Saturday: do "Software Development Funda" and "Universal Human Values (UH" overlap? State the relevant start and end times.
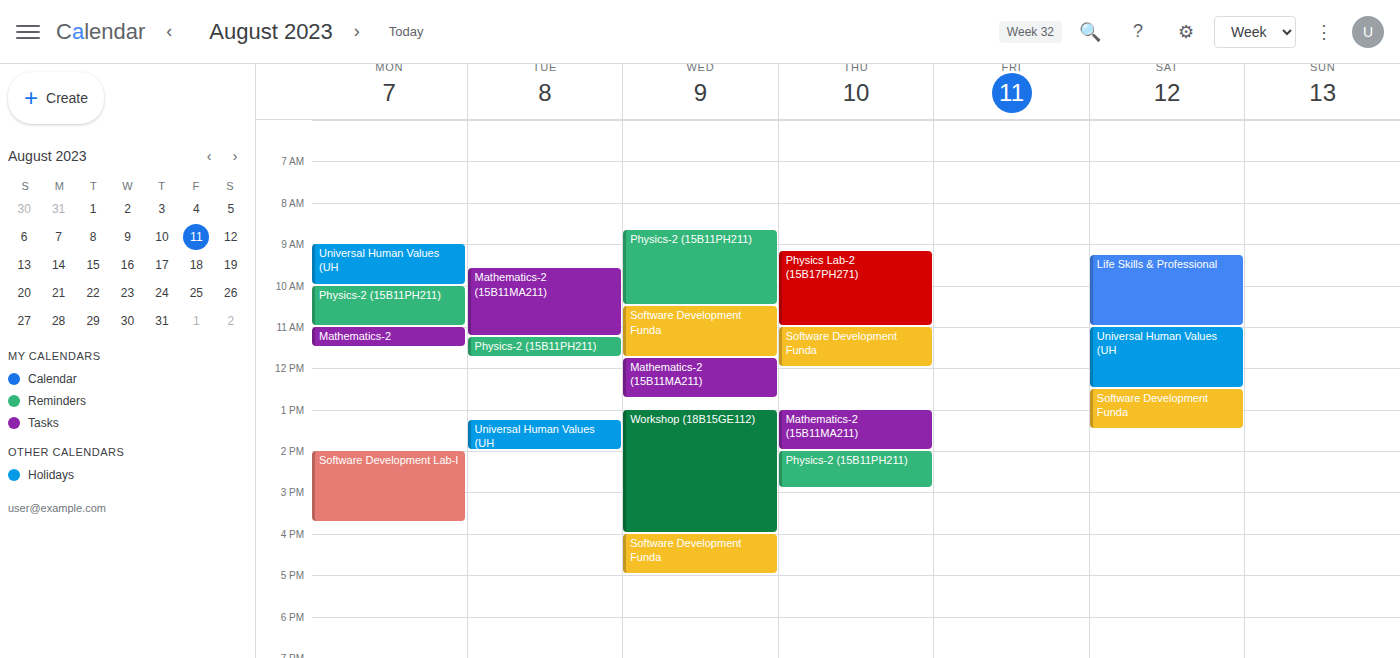
"Universal Human Values (UH" ends at 12:30 PM, exactly when "Software Development Funda" starts -- they touch but do not overlap.